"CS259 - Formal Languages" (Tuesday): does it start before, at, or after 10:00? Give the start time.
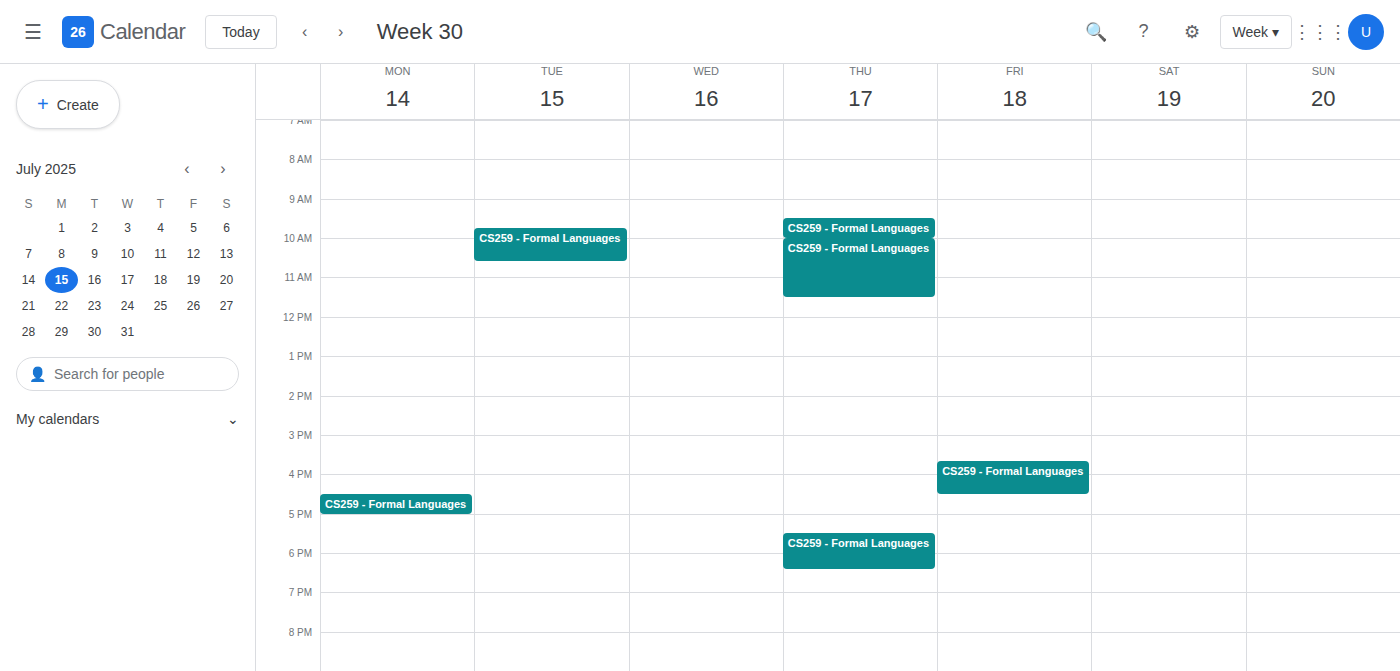
09:45 -- before 10:00, 15 minutes above the 10:00 line.